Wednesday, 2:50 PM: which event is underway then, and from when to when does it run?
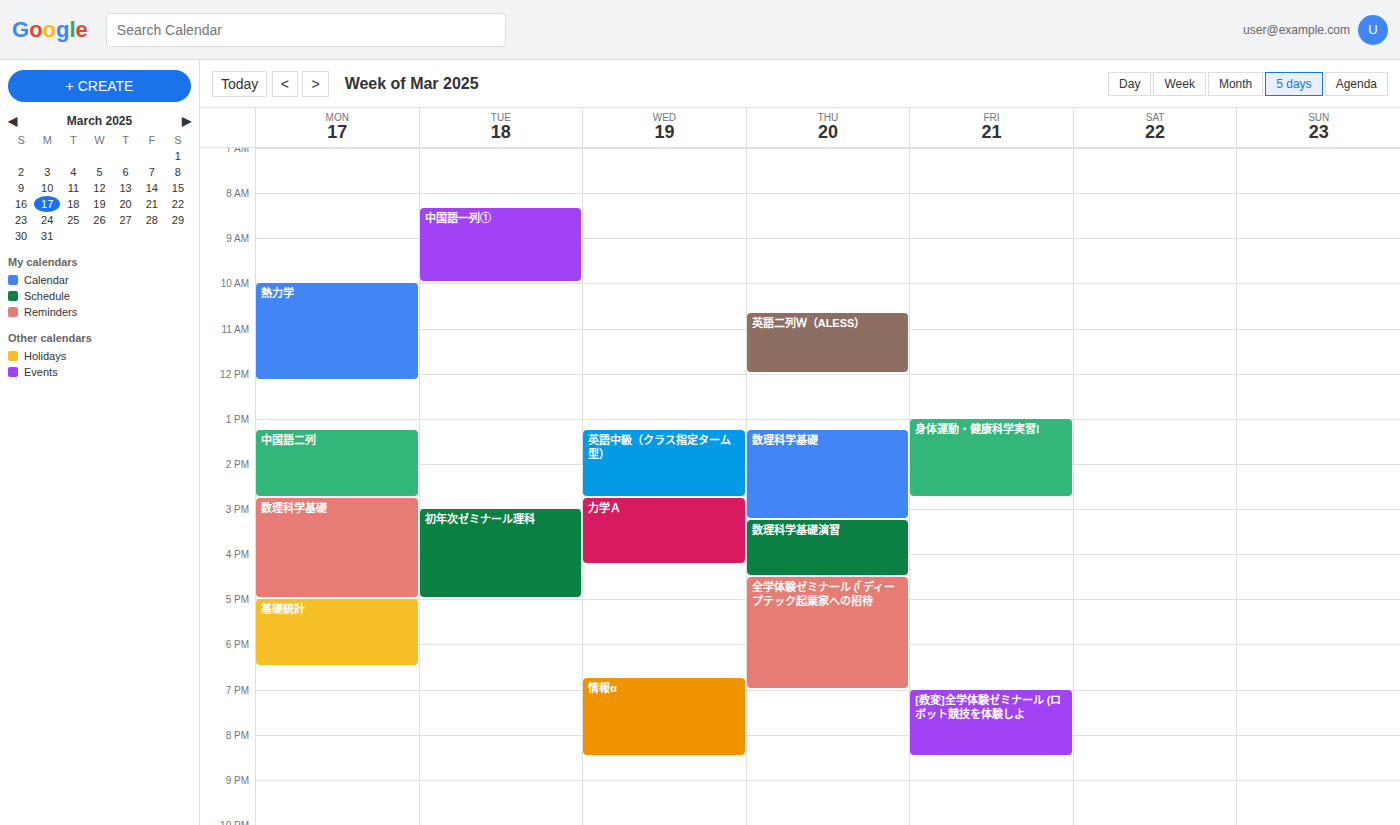
"力学Ａ", 2:45 PM to 4:15 PM